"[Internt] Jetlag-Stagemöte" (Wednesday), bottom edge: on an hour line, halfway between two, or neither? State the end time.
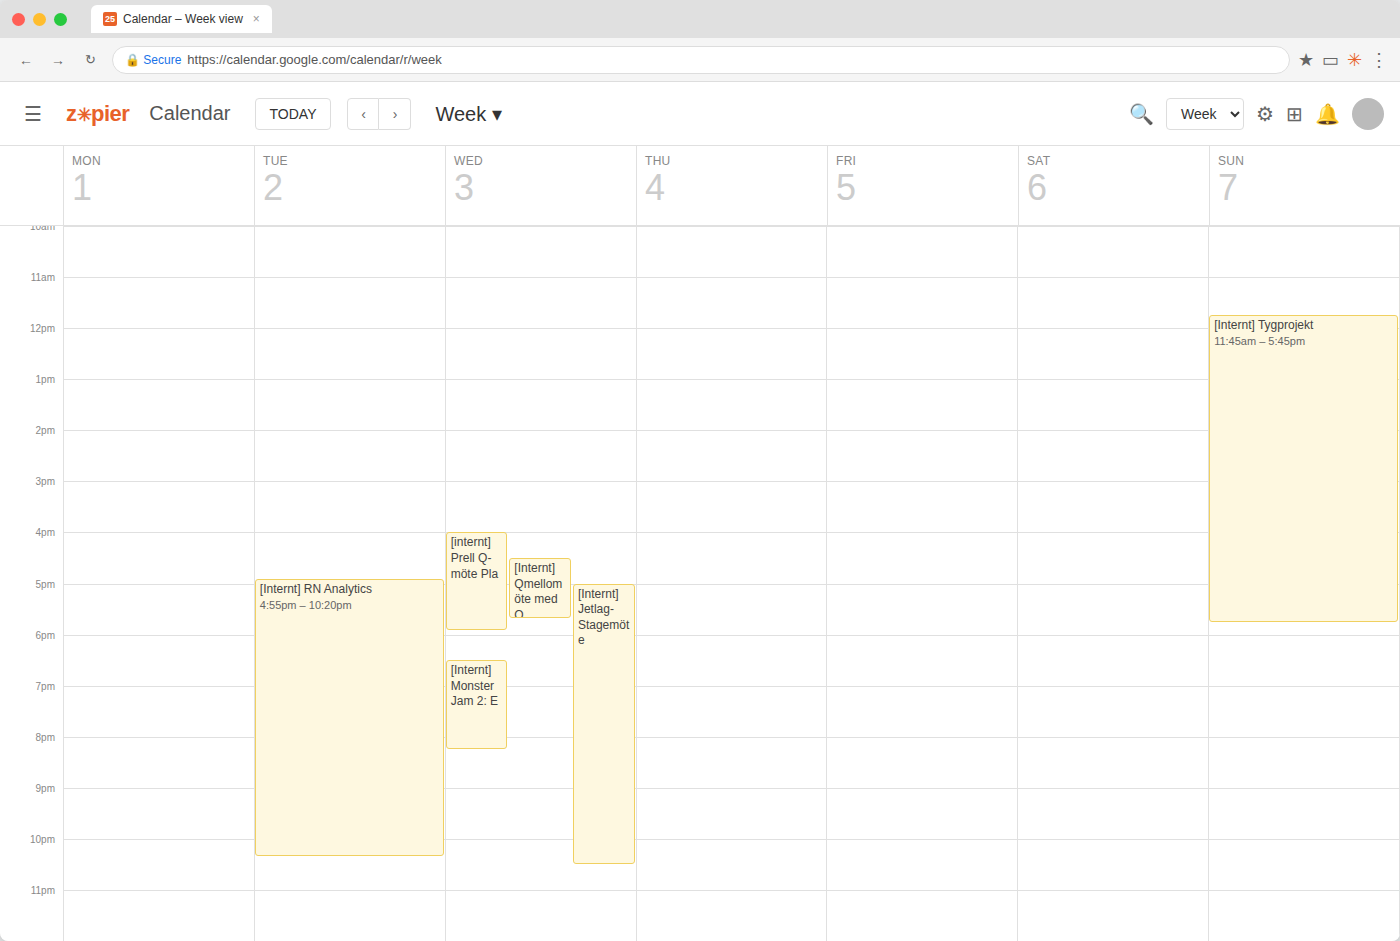
10:30 PM -- halfway between the 10 PM and 11 PM lines.